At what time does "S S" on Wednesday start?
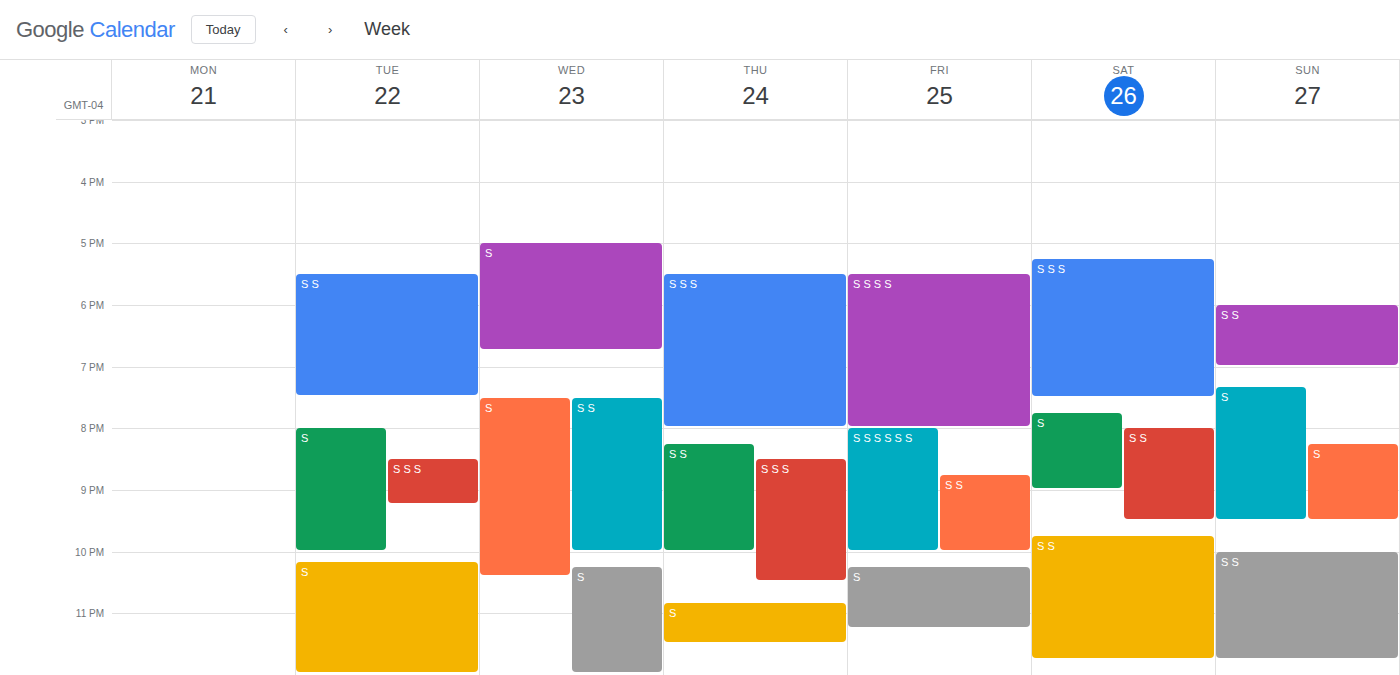
7:30 PM